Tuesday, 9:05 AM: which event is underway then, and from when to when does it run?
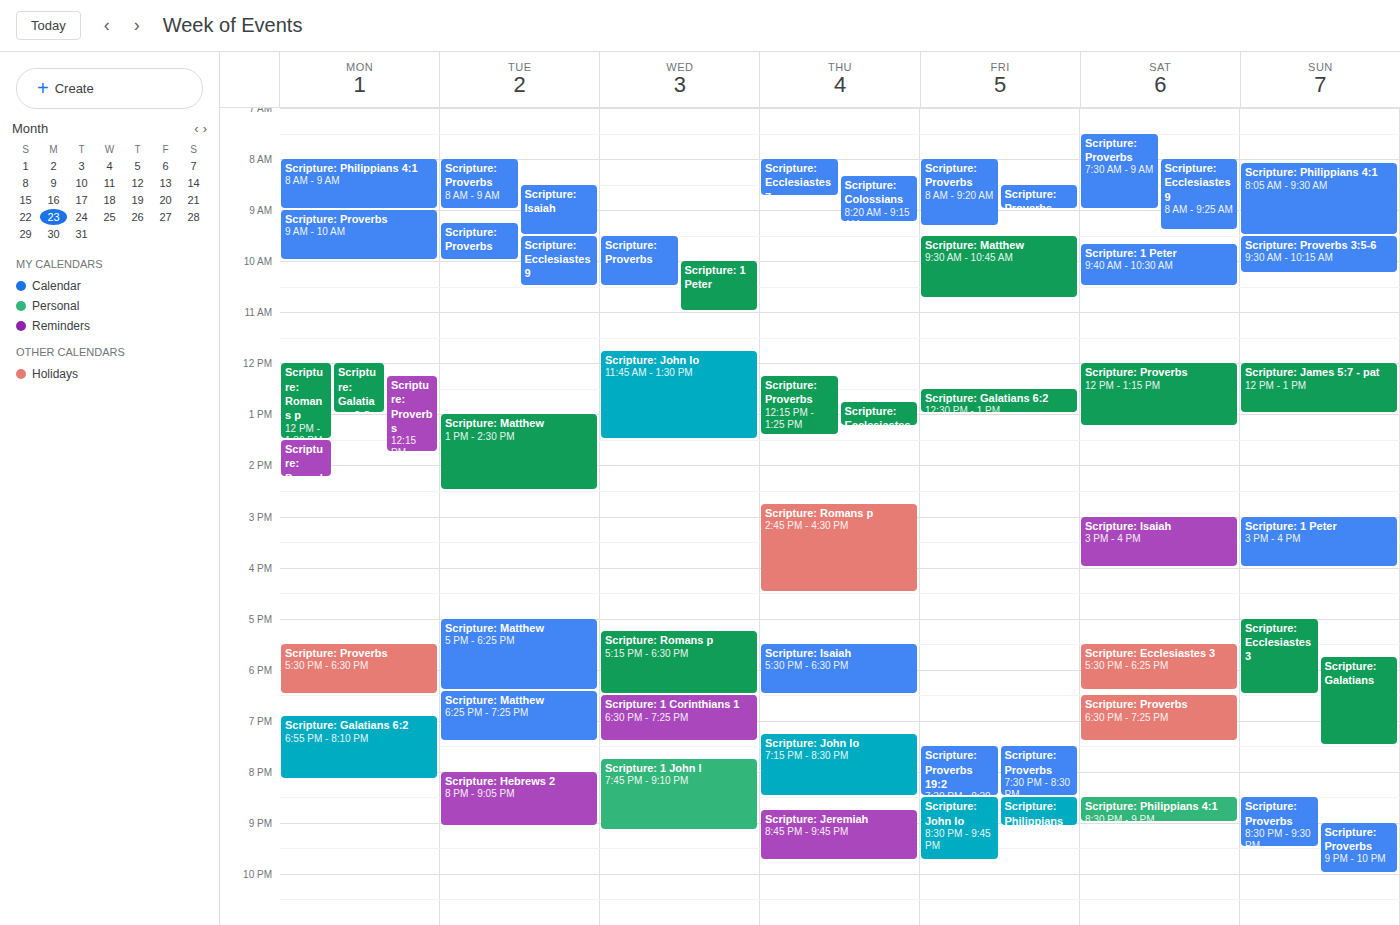
"Scripture: Isaiah", 8:30 AM to 9:30 AM